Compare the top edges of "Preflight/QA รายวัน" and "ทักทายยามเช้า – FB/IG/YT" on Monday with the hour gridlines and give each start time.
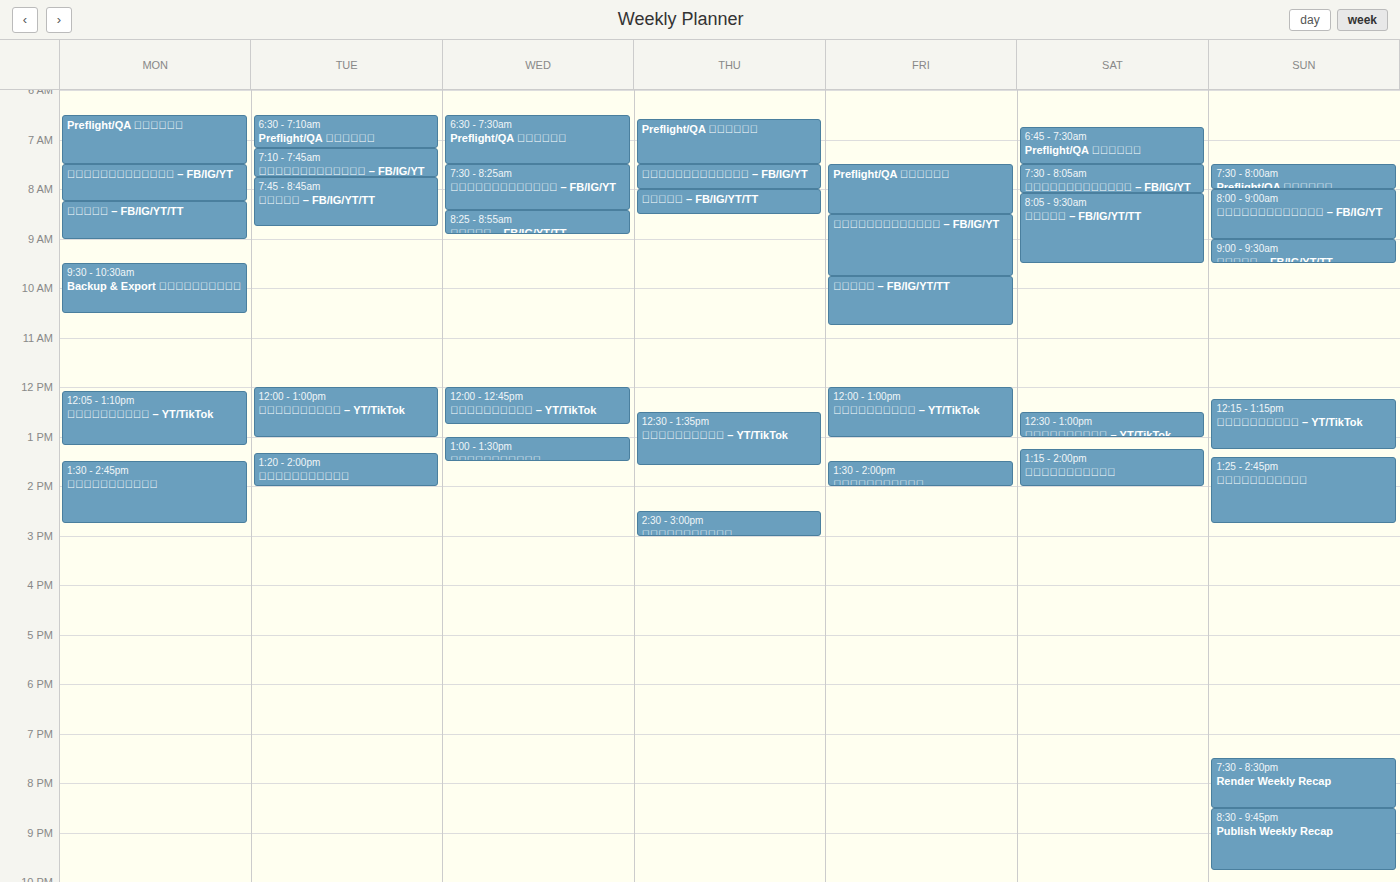
"Preflight/QA รายวัน": 6:30 AM, halfway between the 6 AM and 7 AM lines. "ทักทายยามเช้า – FB/IG/YT": 7:30 AM, halfway between the 7 AM and 8 AM lines.